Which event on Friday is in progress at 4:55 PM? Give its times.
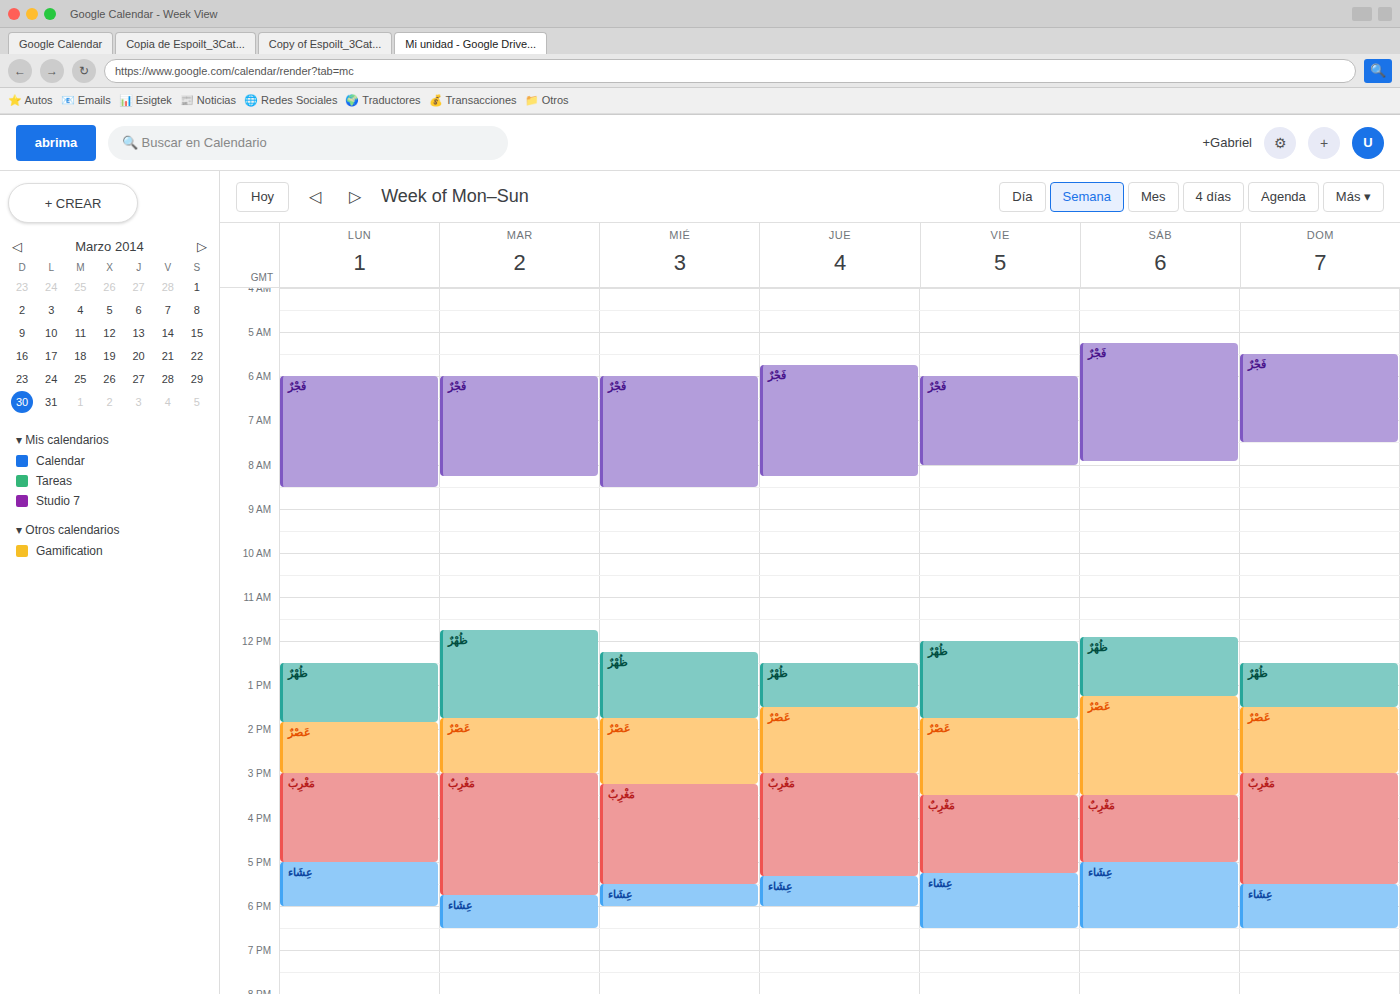
"مَغْرِبٌ", 3:30 PM to 5:15 PM